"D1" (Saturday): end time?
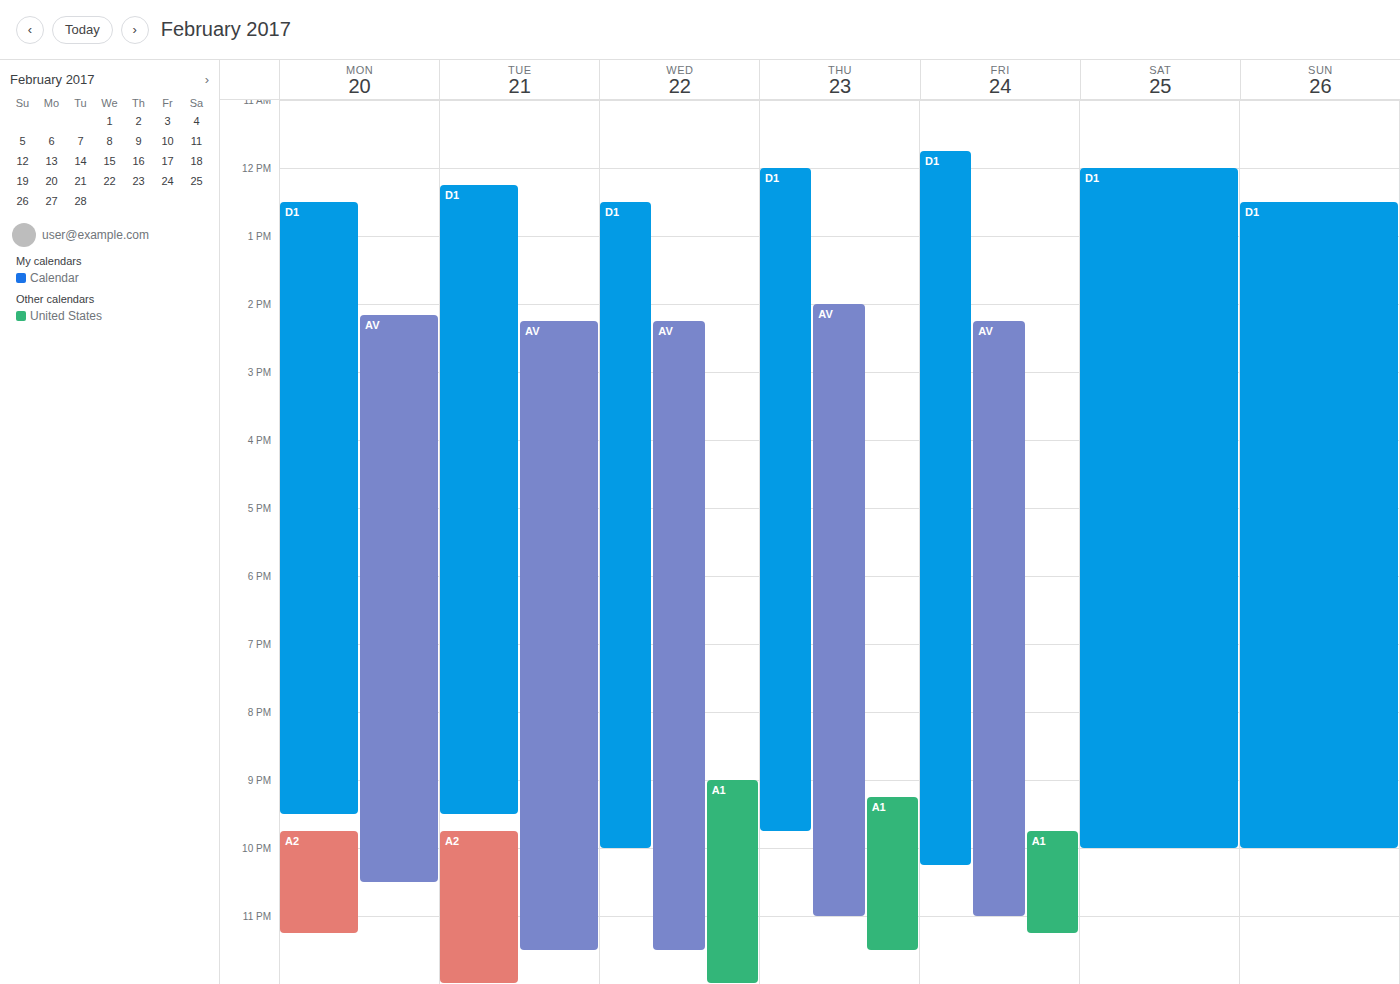
10:00 PM